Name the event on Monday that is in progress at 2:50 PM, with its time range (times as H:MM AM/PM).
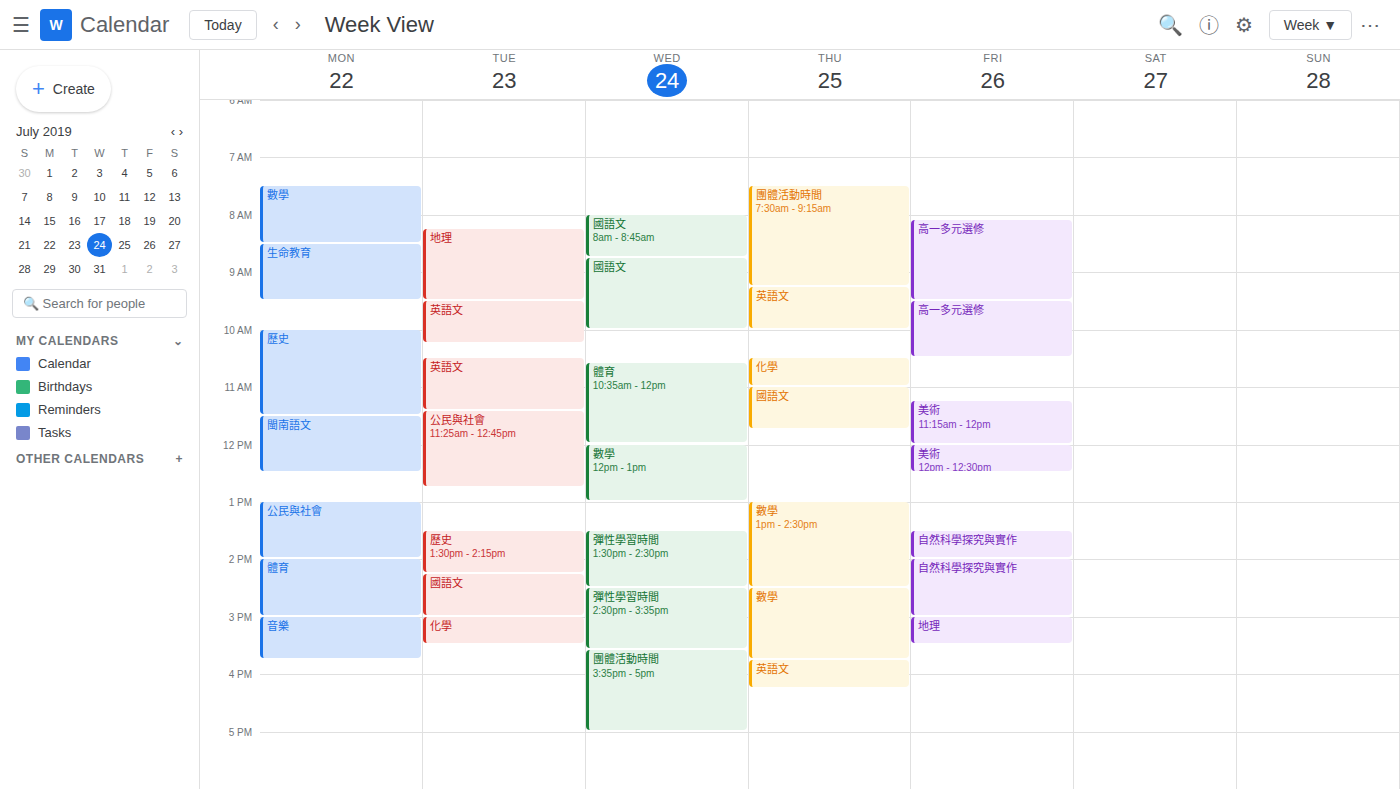
"體育", 2:00 PM to 3:00 PM